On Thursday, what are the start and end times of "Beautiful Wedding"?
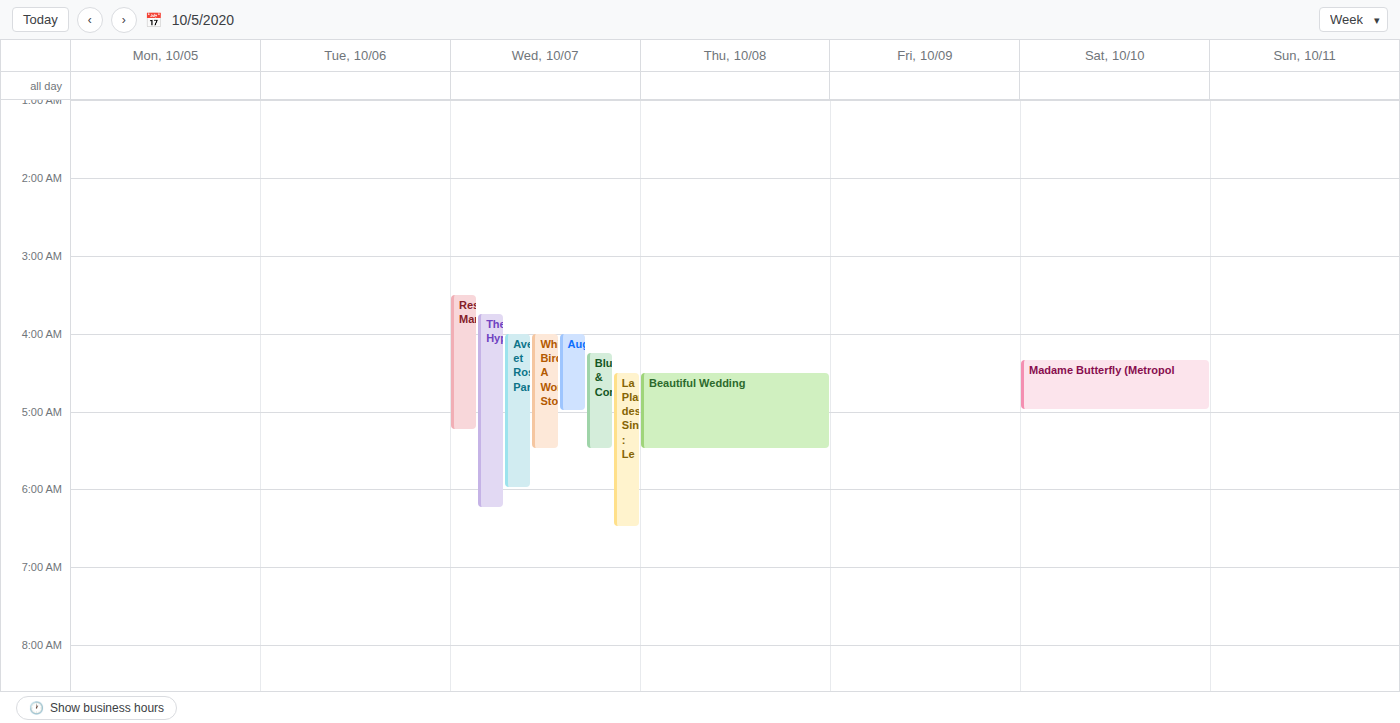
4:30 AM to 5:30 AM